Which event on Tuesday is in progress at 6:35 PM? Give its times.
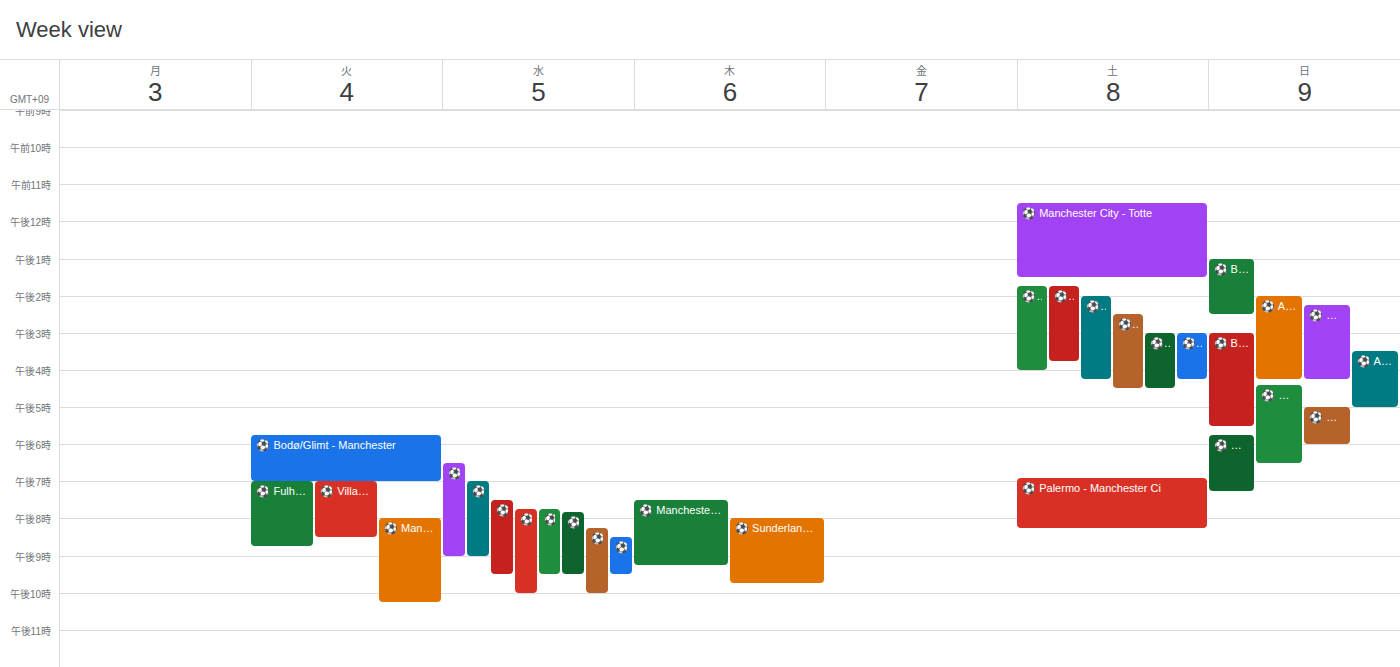
"⚽️ Bodø/Glimt - Manchester", 5:45 PM to 7:00 PM